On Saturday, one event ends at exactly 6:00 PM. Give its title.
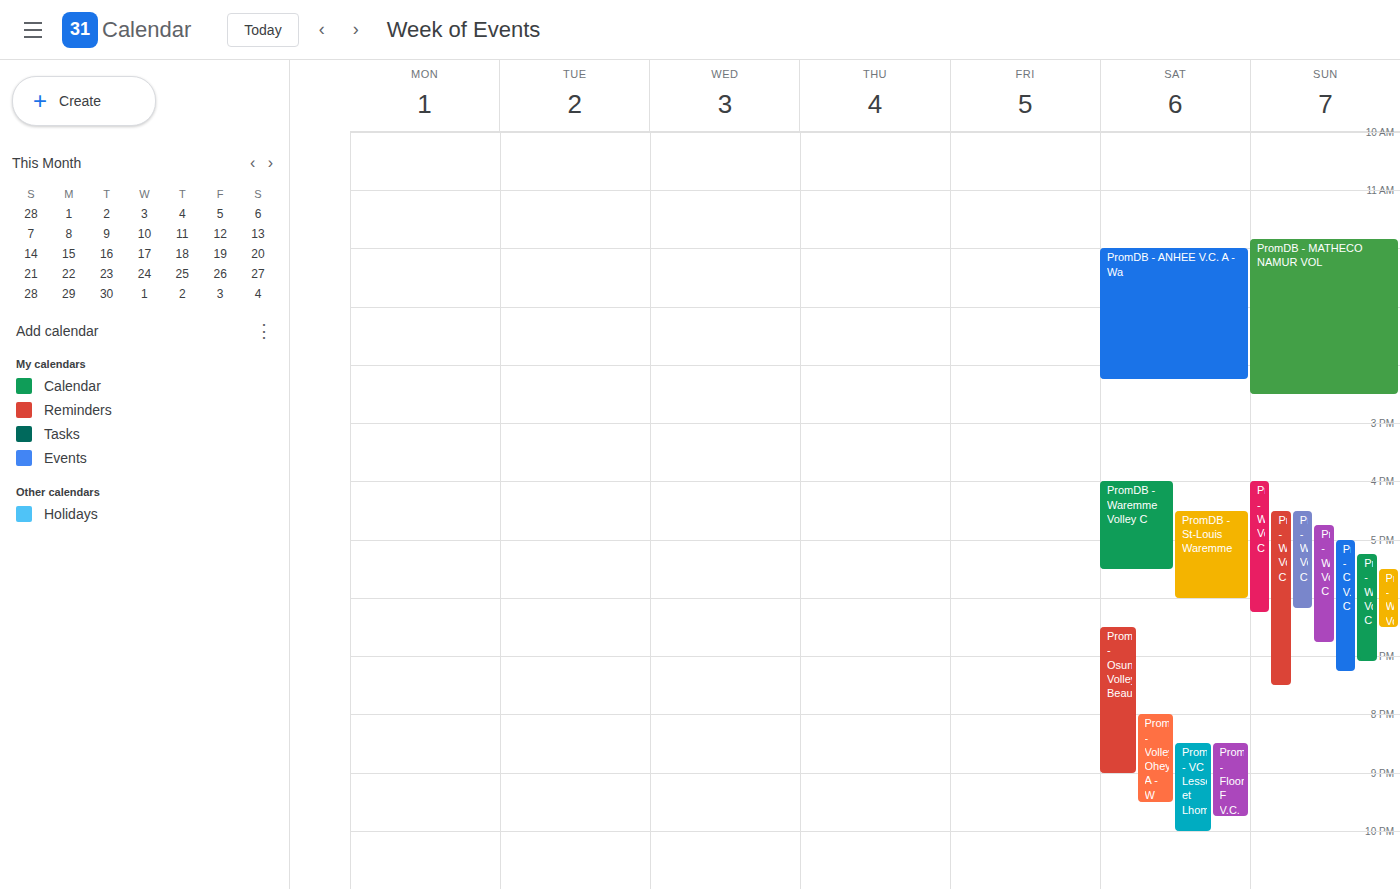
"PromDB - St-Louis Waremme"